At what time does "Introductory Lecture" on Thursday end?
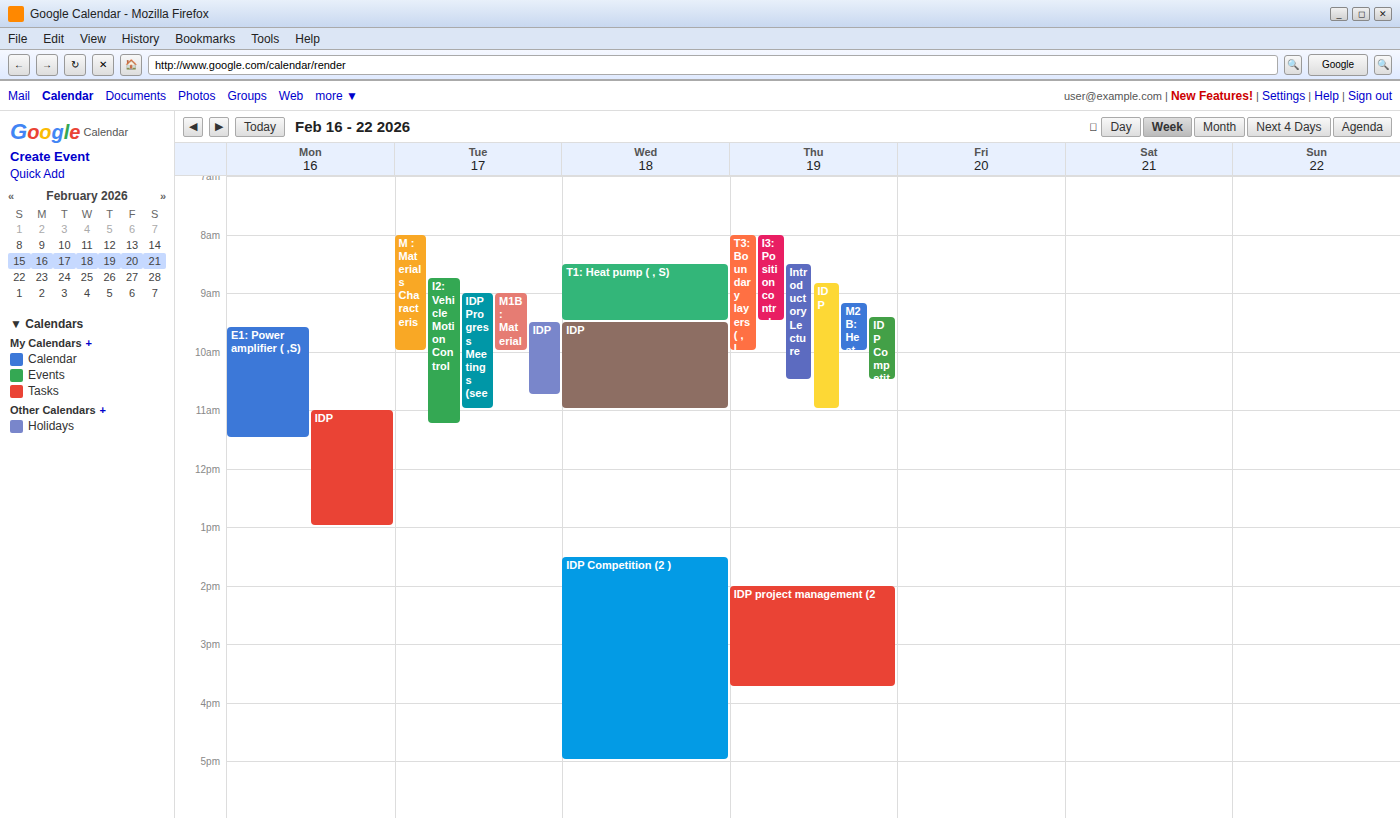
10:30 AM